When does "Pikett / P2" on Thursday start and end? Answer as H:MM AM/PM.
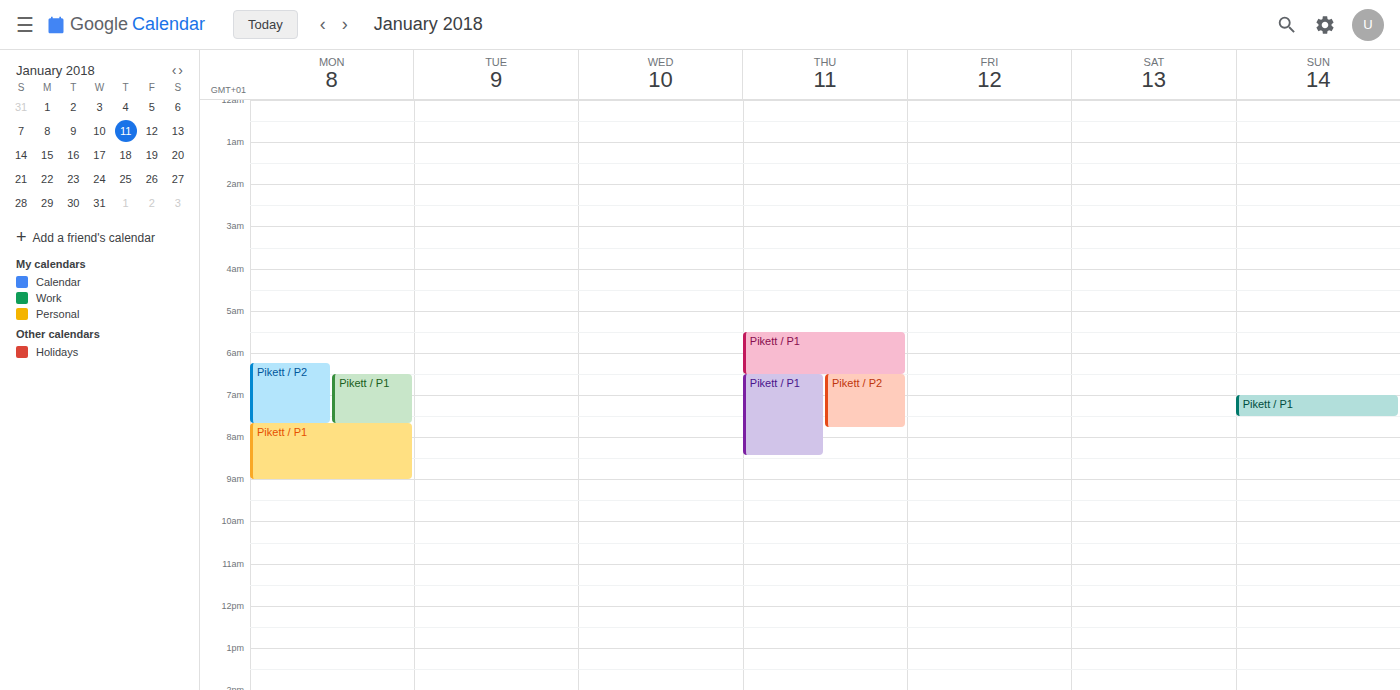
6:30 AM to 7:45 AM